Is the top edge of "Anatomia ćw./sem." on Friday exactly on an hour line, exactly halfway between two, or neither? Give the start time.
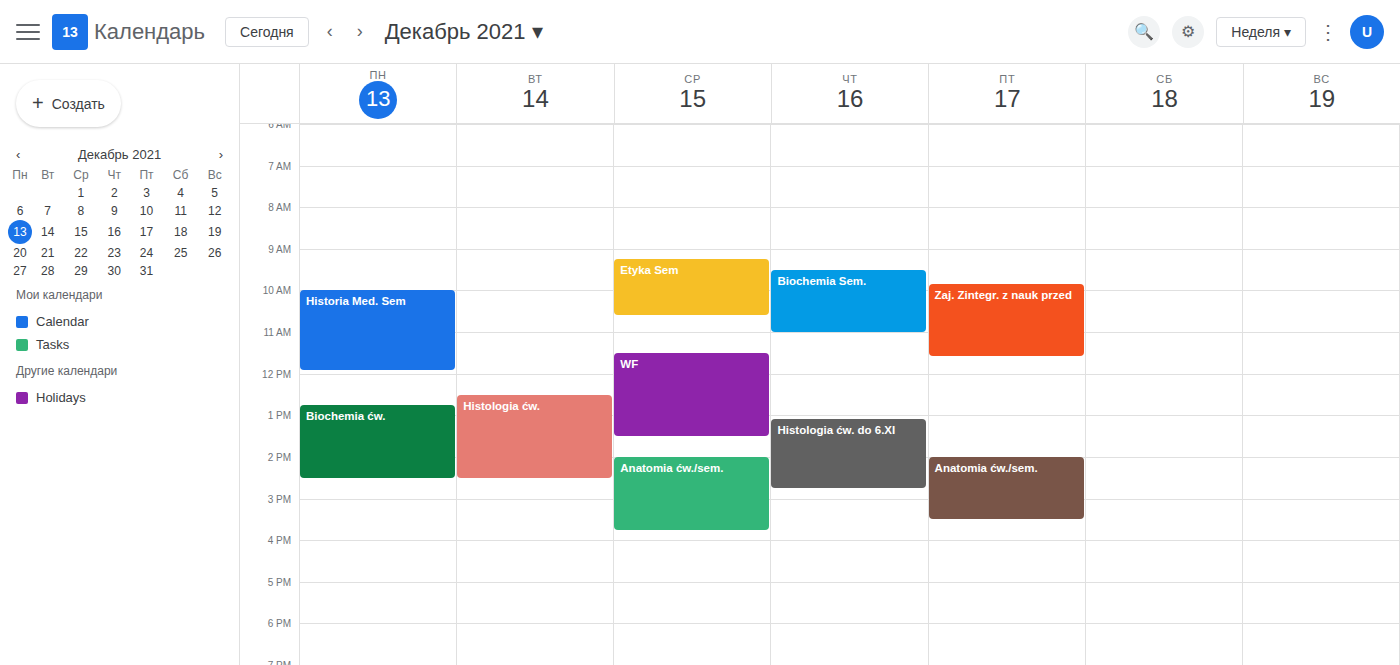
2:00 PM -- exactly on the 2 PM line.